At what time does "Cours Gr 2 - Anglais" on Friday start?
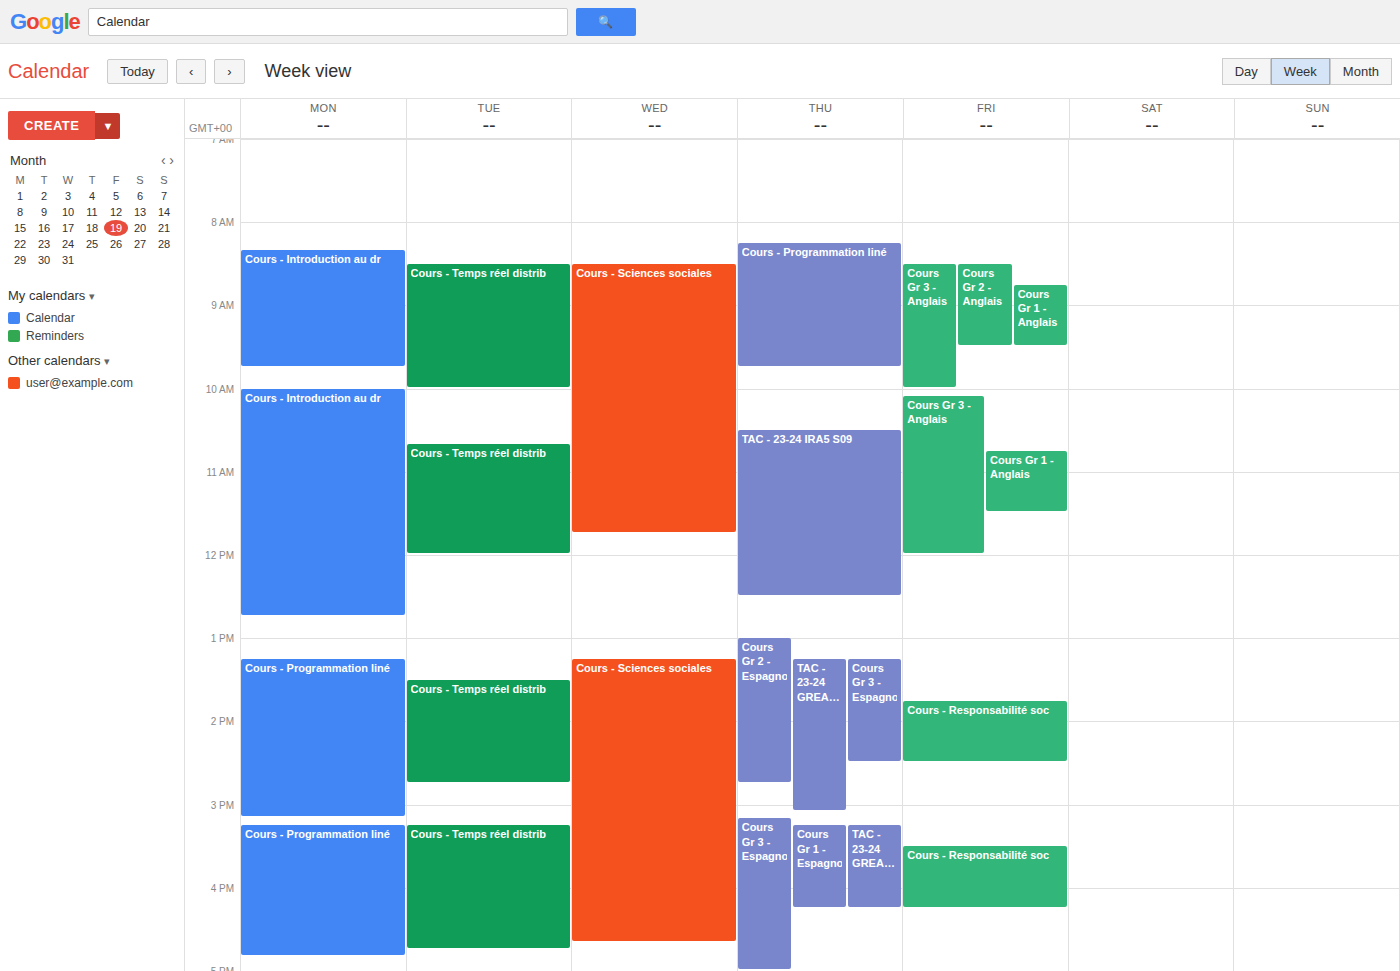
8:30 AM